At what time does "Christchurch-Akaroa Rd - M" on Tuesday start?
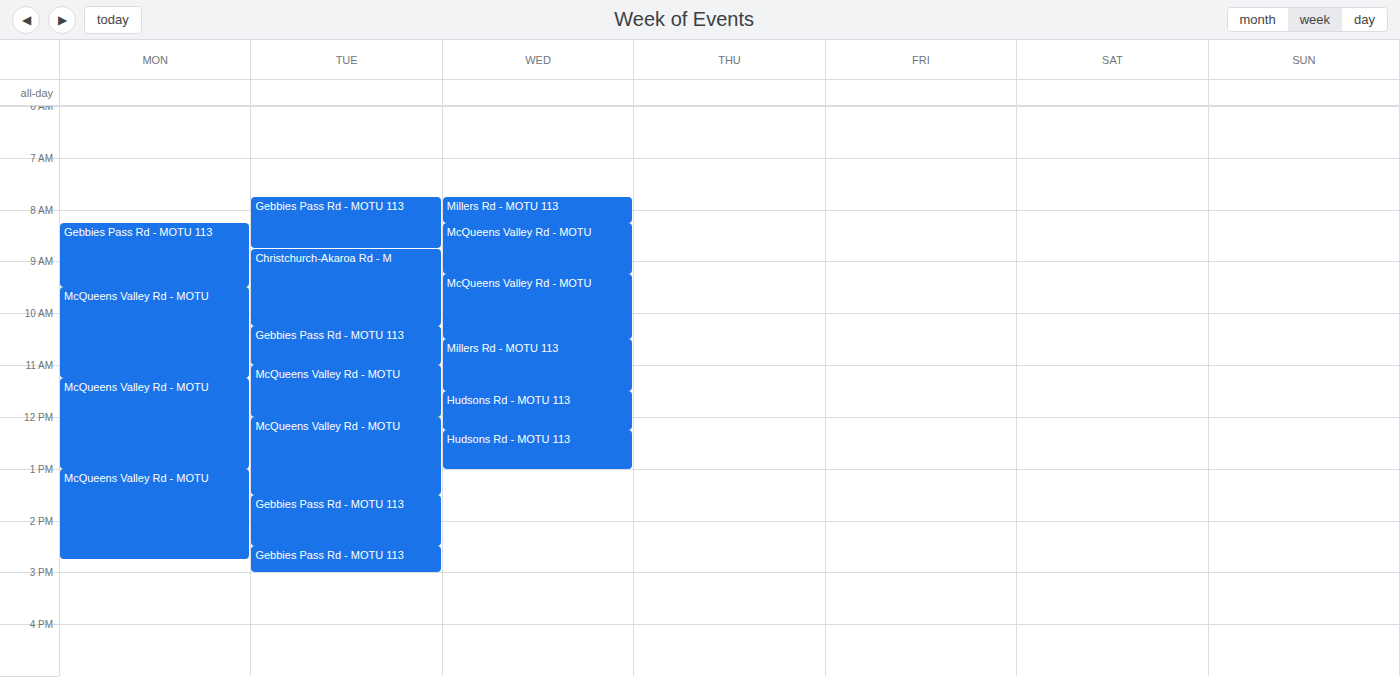
08:45